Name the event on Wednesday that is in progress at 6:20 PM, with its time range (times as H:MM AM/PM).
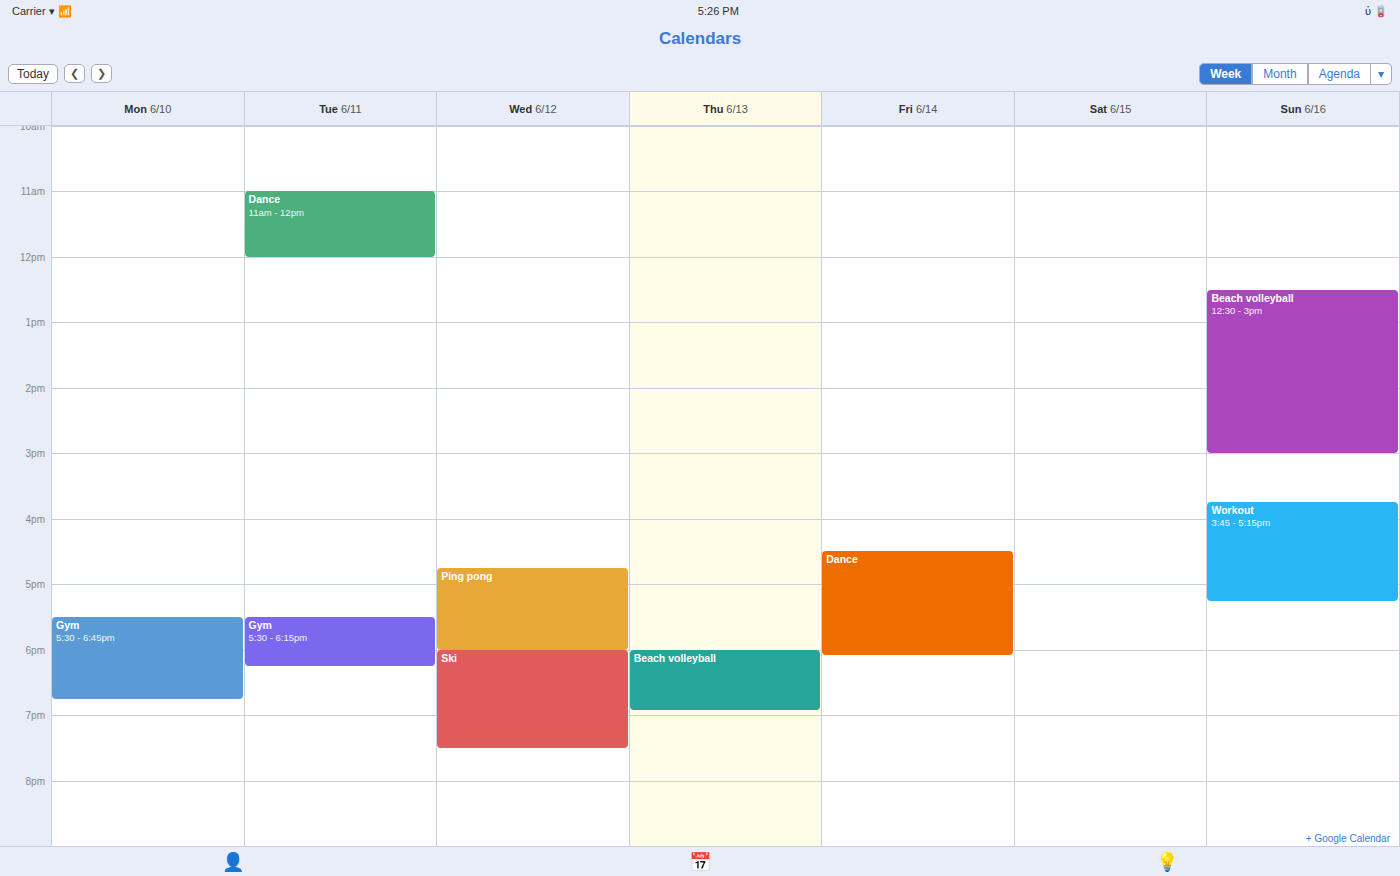
"Ski", 6:00 PM to 7:30 PM